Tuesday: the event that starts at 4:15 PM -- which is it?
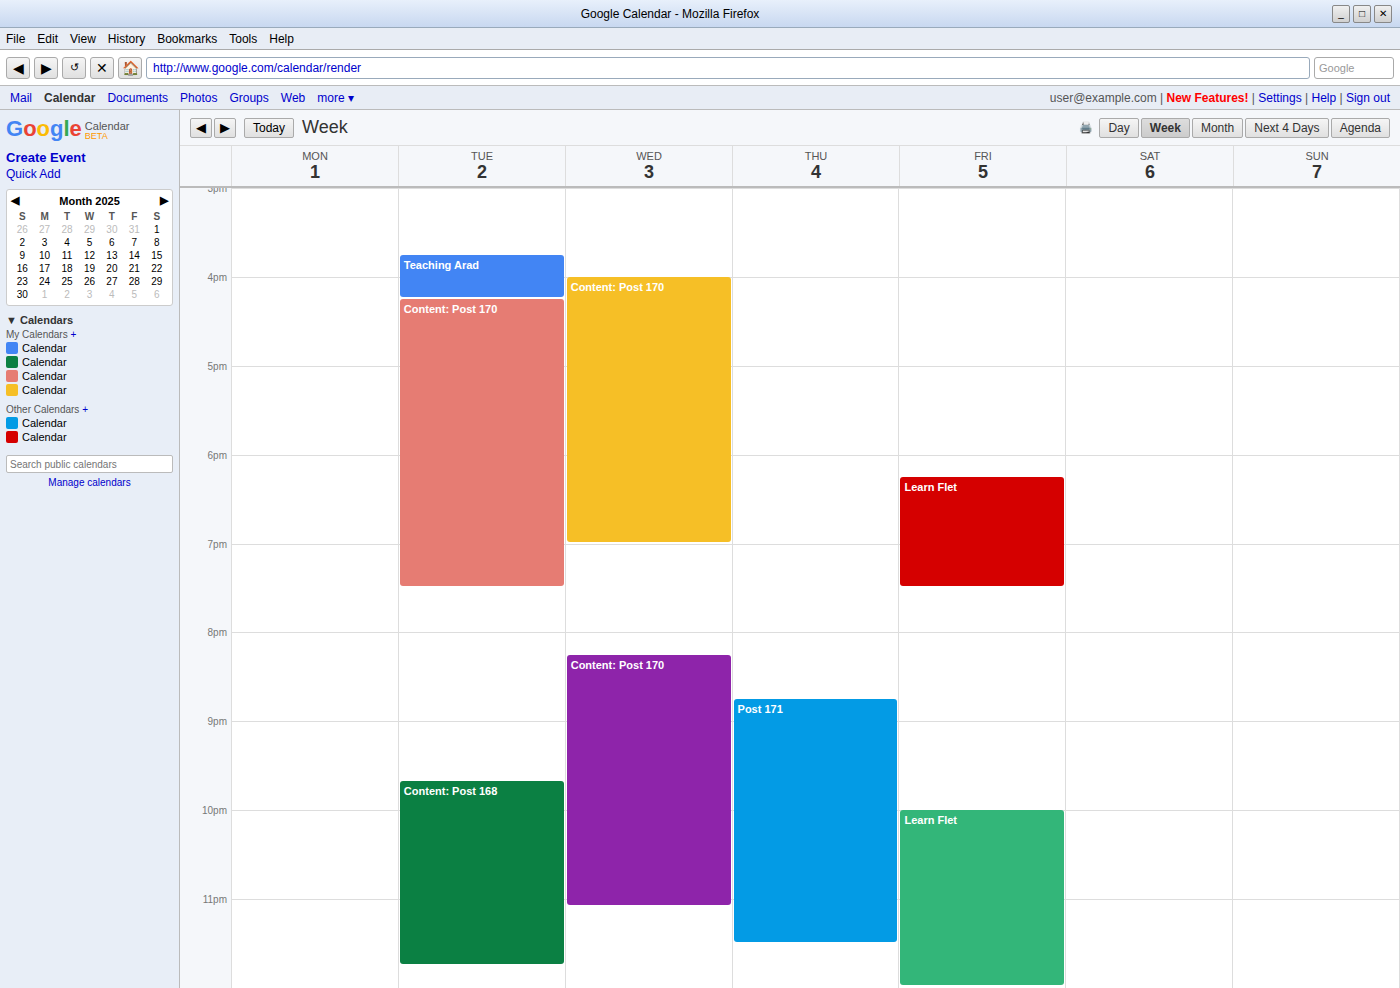
"Content: Post 170"